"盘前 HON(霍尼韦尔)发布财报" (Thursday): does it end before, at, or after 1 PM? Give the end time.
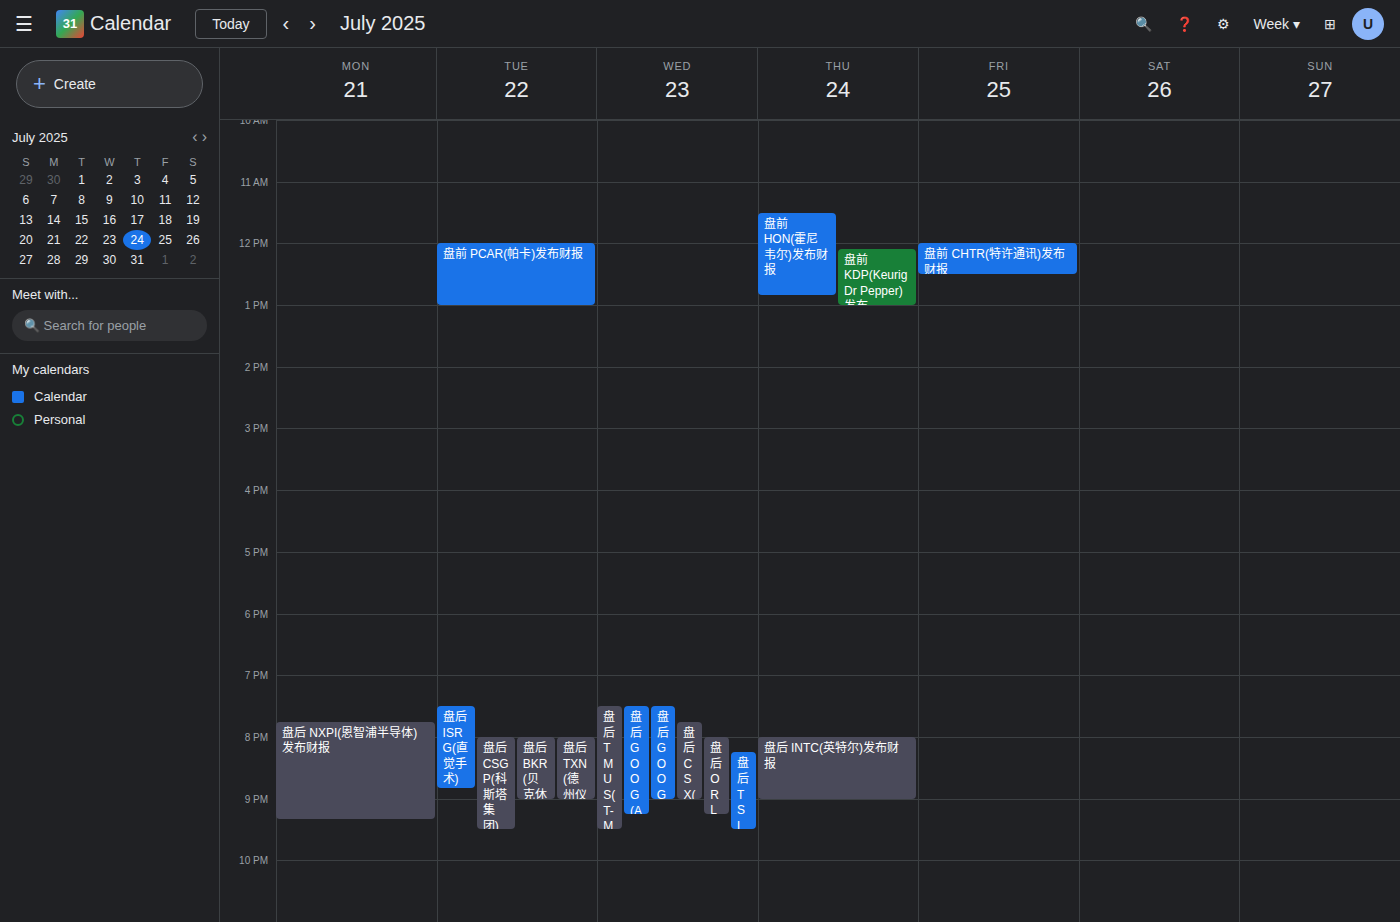
12:50 PM -- before 1 PM, 10 minutes above the 1 PM line.